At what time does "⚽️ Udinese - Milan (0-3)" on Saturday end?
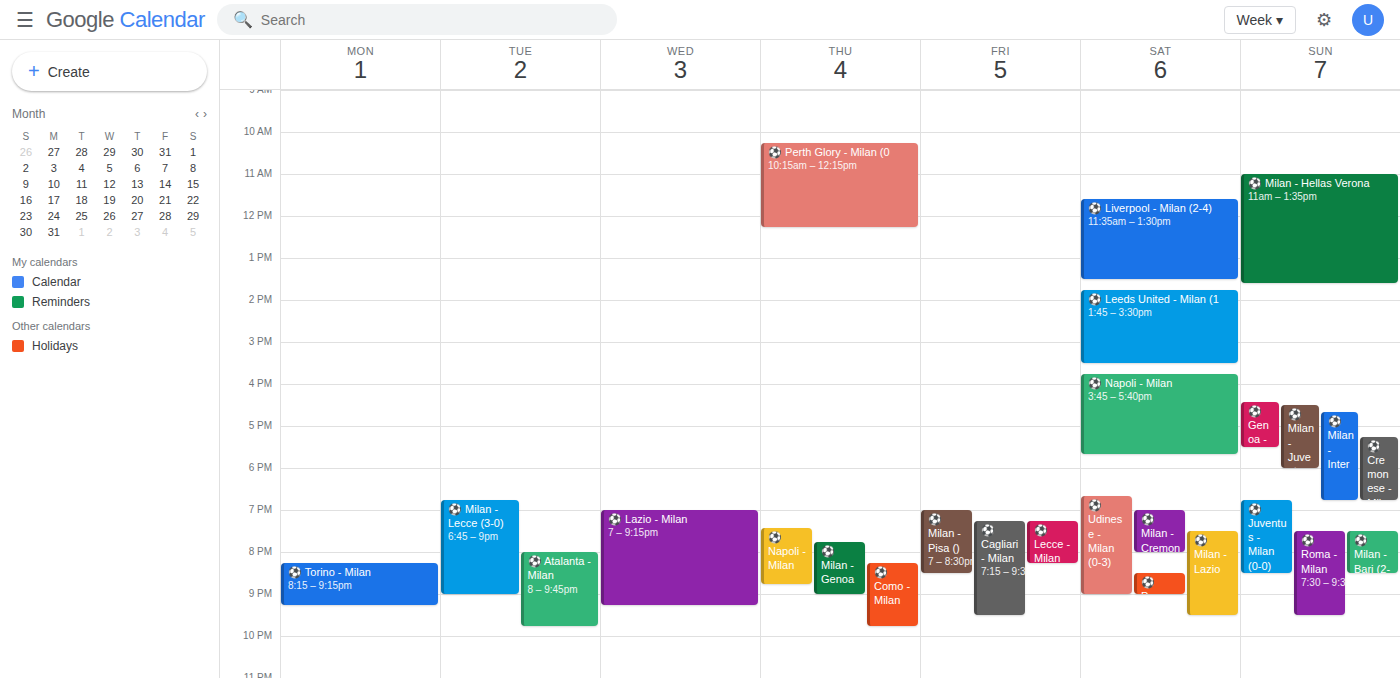
9:00 PM